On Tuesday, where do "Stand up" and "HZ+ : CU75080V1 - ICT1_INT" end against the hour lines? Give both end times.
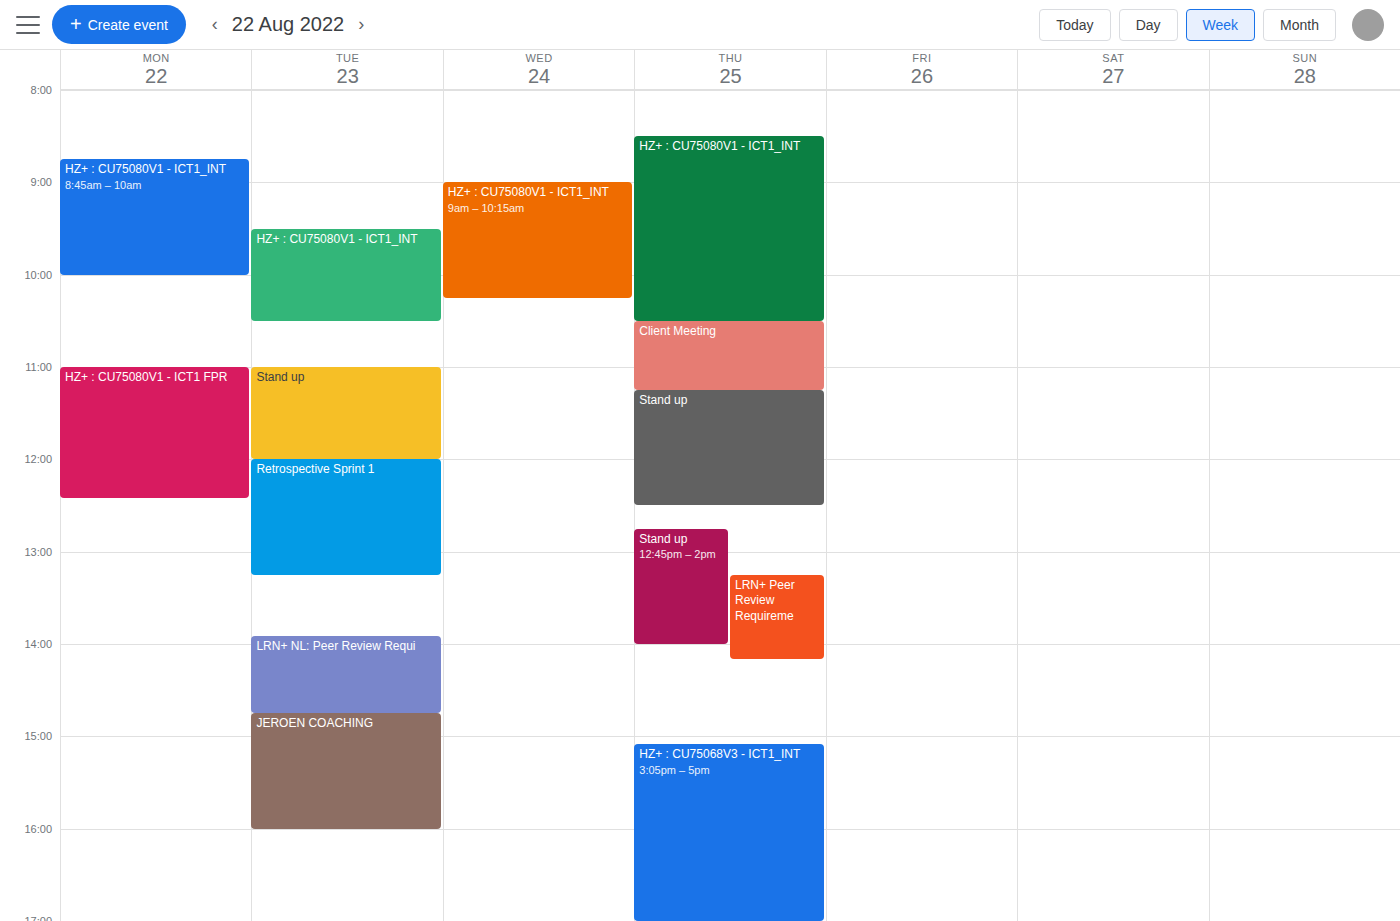
"Stand up": 12:00 PM, exactly on the 12 PM line. "HZ+ : CU75080V1 - ICT1_INT": 10:30 AM, halfway between the 10 AM and 11 AM lines.